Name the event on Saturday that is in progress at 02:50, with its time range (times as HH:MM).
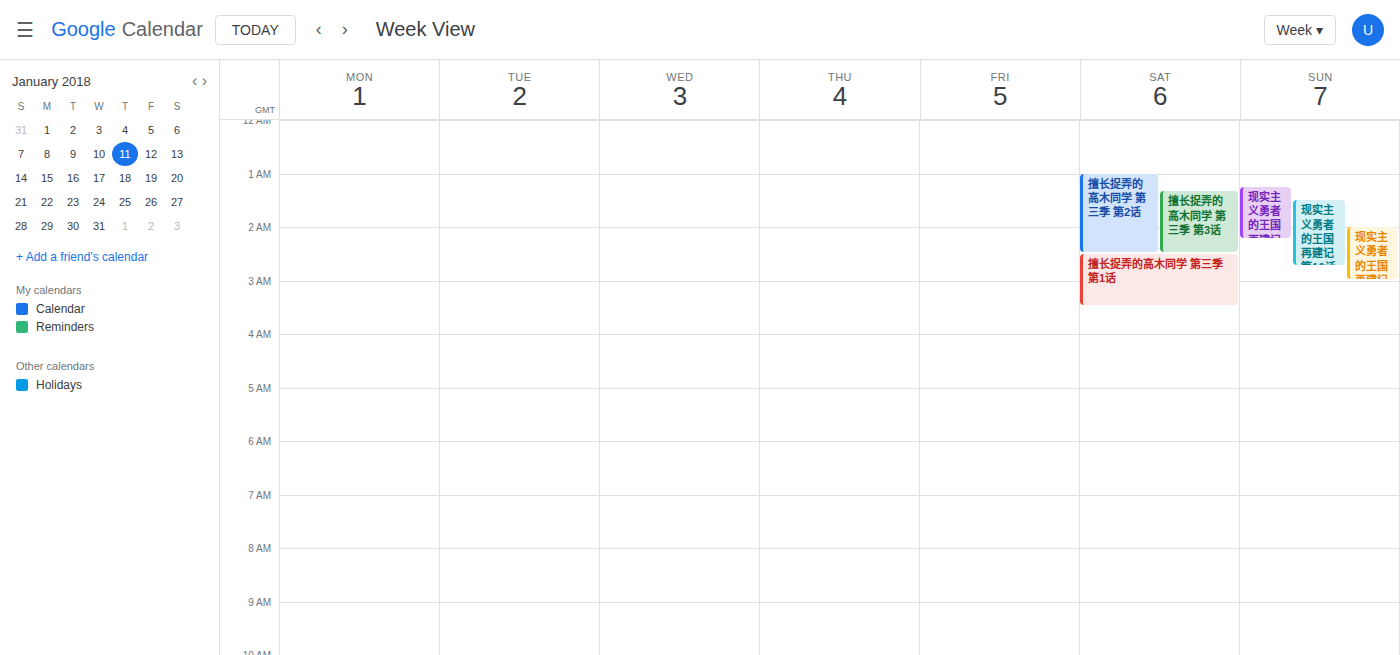
"擅长捉弄的高木同学 第三季 第1话", 02:30 to 03:30